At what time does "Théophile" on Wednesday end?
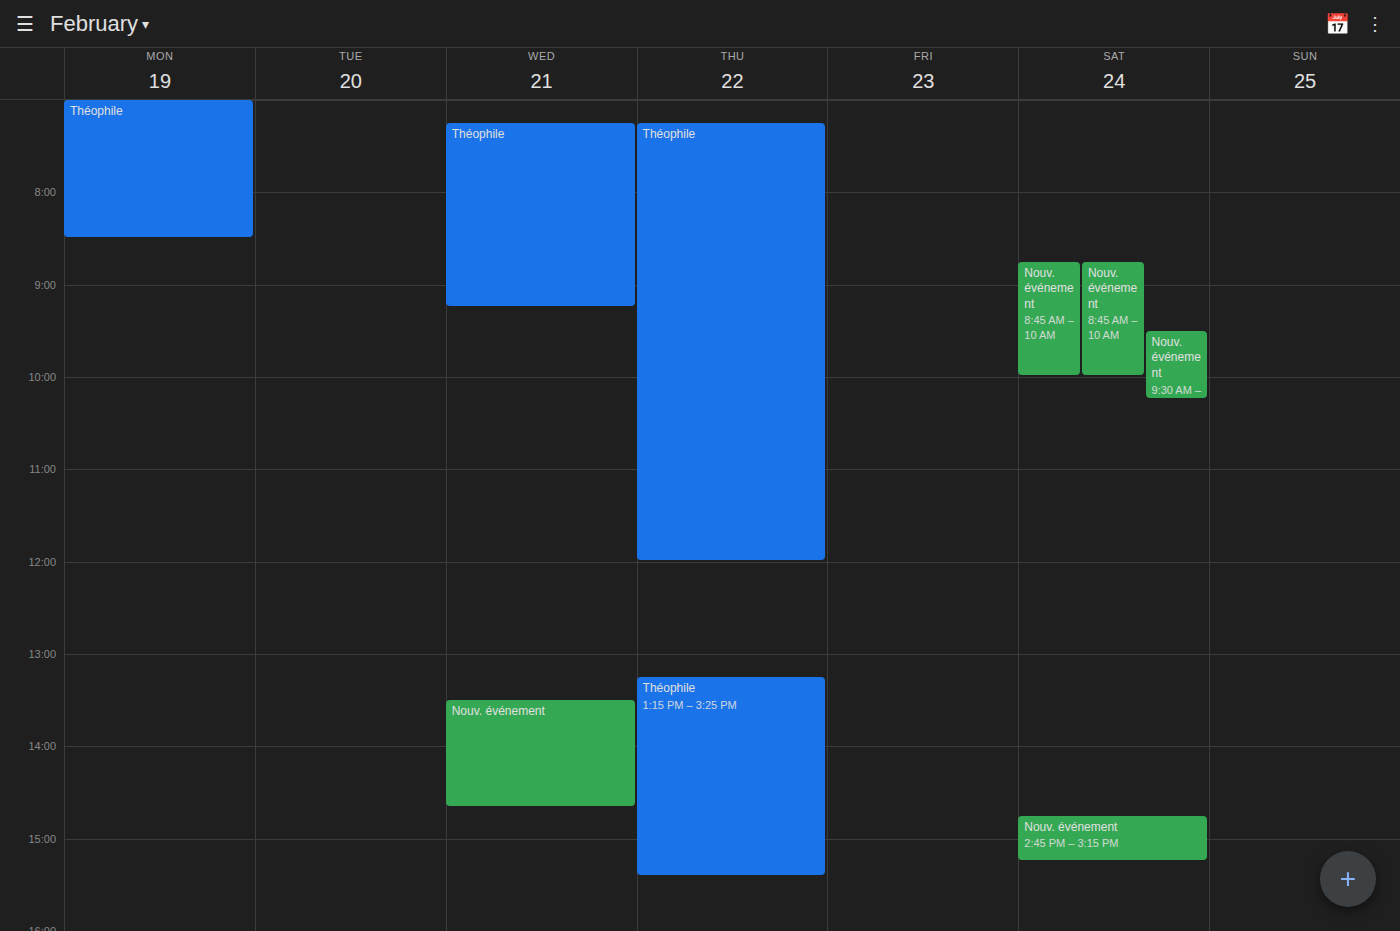
9:15 AM